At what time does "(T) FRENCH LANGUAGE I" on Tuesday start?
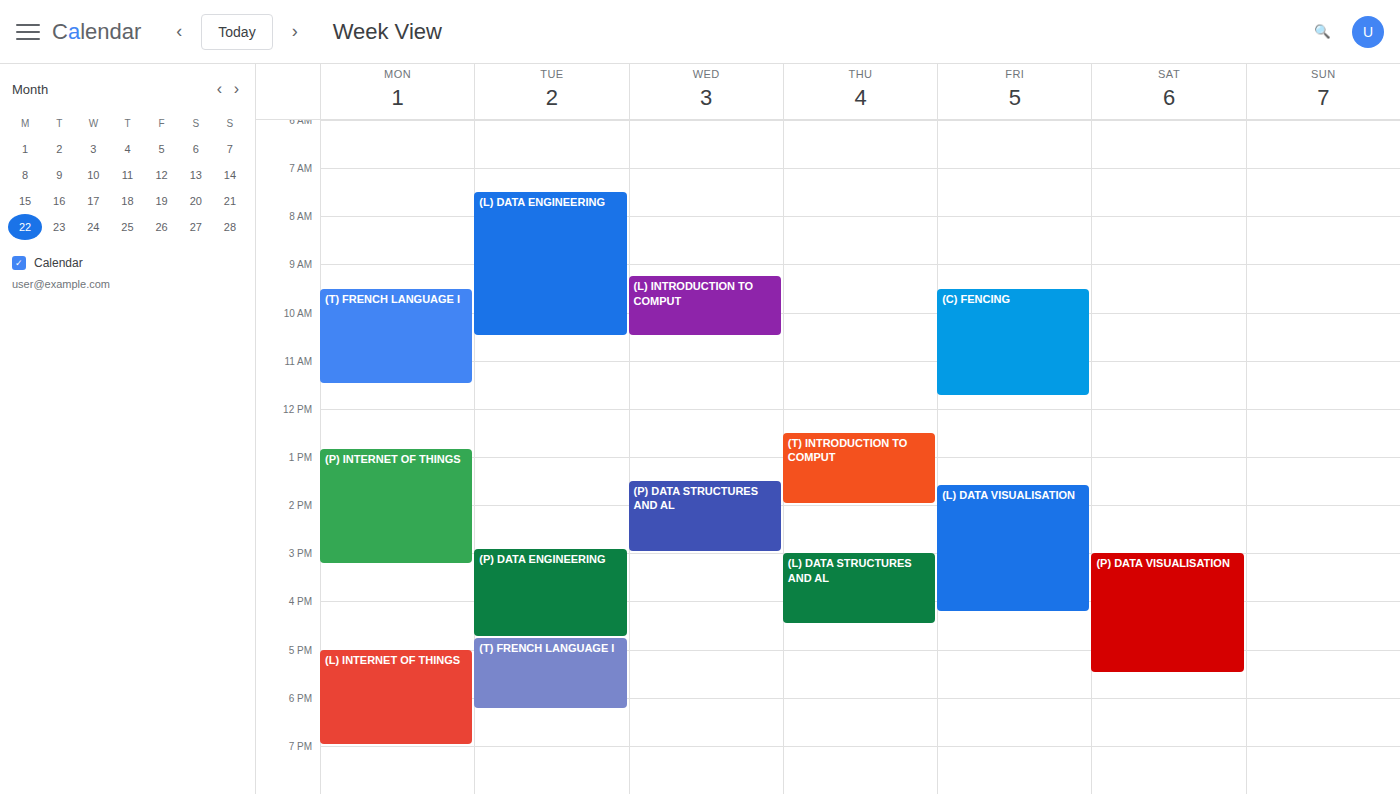
4:45 PM